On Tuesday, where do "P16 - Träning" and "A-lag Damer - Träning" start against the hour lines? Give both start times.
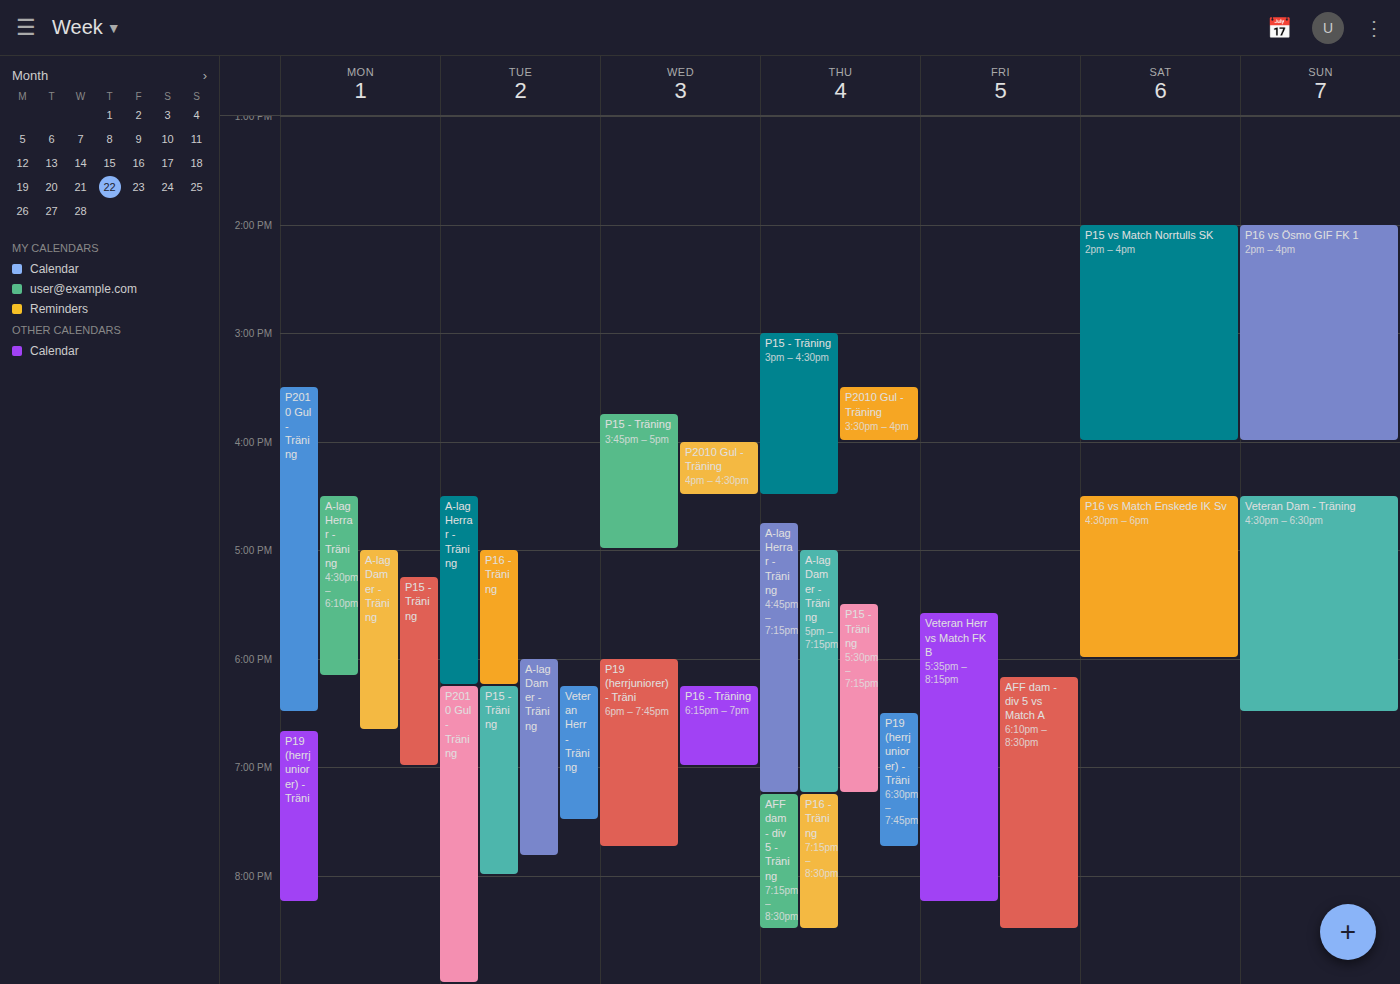
"P16 - Träning": 5:00 PM, exactly on the 5 PM line. "A-lag Damer - Träning": 6:00 PM, exactly on the 6 PM line.